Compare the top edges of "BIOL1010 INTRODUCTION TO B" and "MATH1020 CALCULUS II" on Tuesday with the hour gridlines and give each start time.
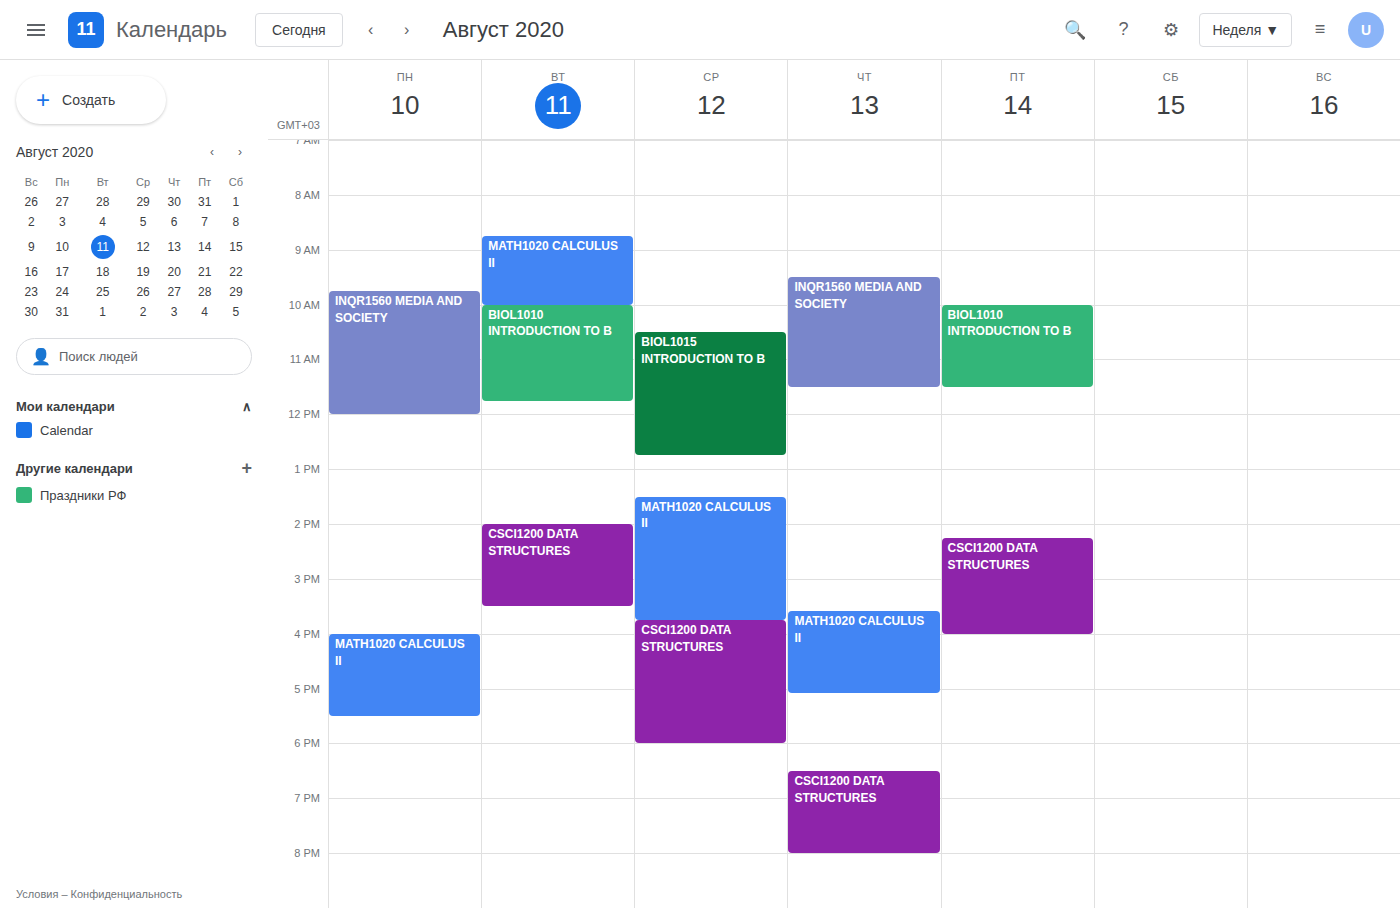
"BIOL1010 INTRODUCTION TO B": 10:00 AM, exactly on the 10 AM line. "MATH1020 CALCULUS II": 8:45 AM, neither: three quarters of the way from the 8 AM line to the 9 AM line.